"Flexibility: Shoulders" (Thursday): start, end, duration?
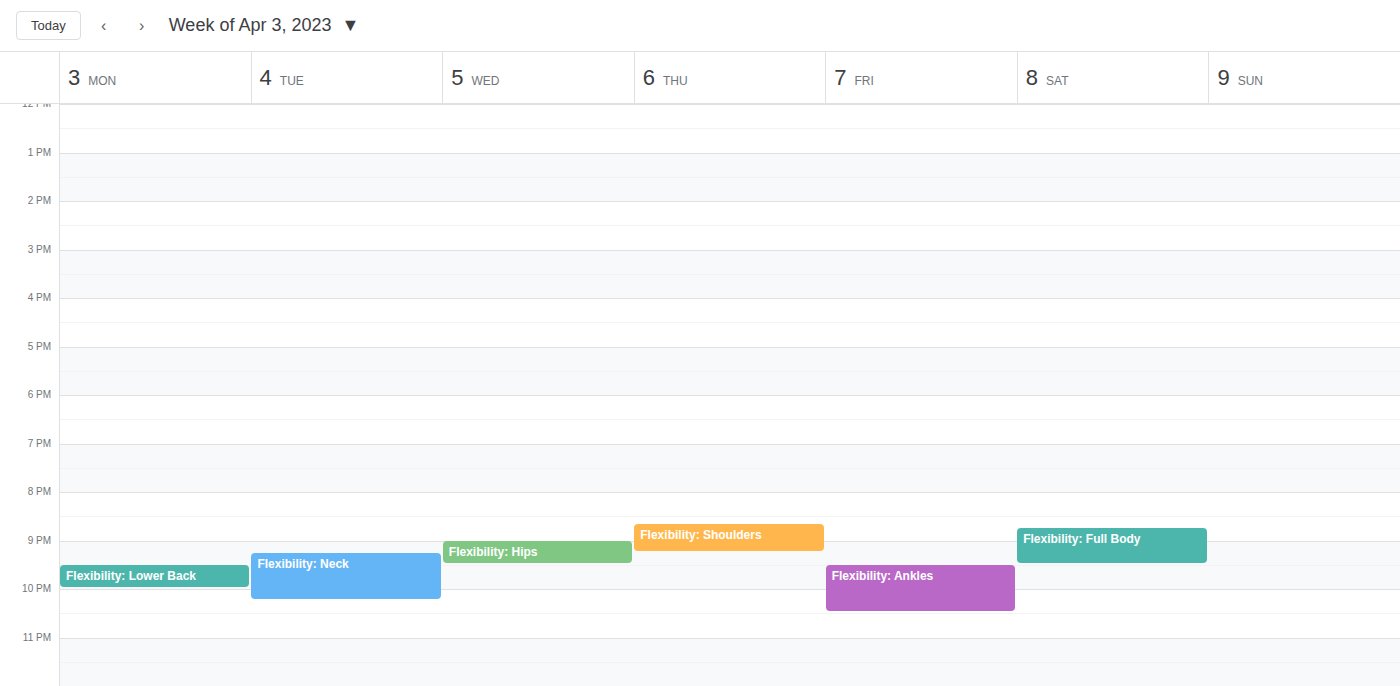
8:40 PM to 9:15 PM, 35 minutes